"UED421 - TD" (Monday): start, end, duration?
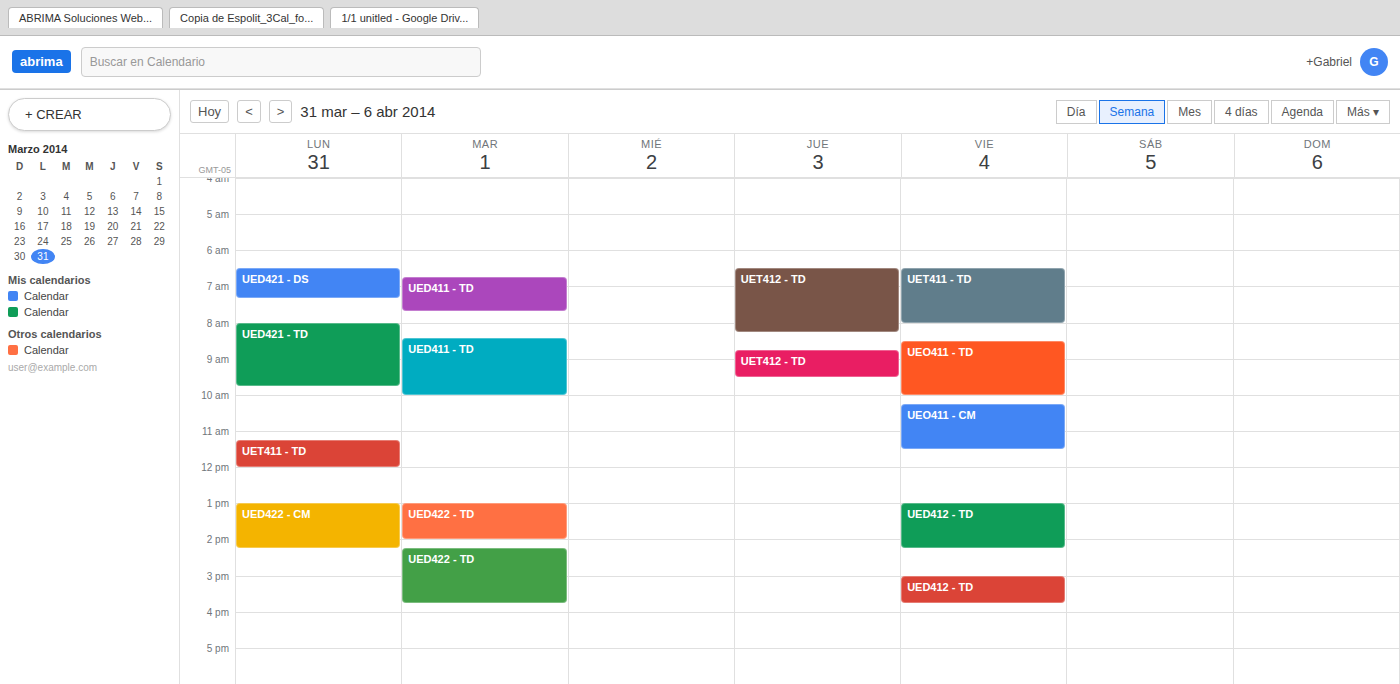
8:00 AM to 9:45 AM, 1 hour 45 minutes